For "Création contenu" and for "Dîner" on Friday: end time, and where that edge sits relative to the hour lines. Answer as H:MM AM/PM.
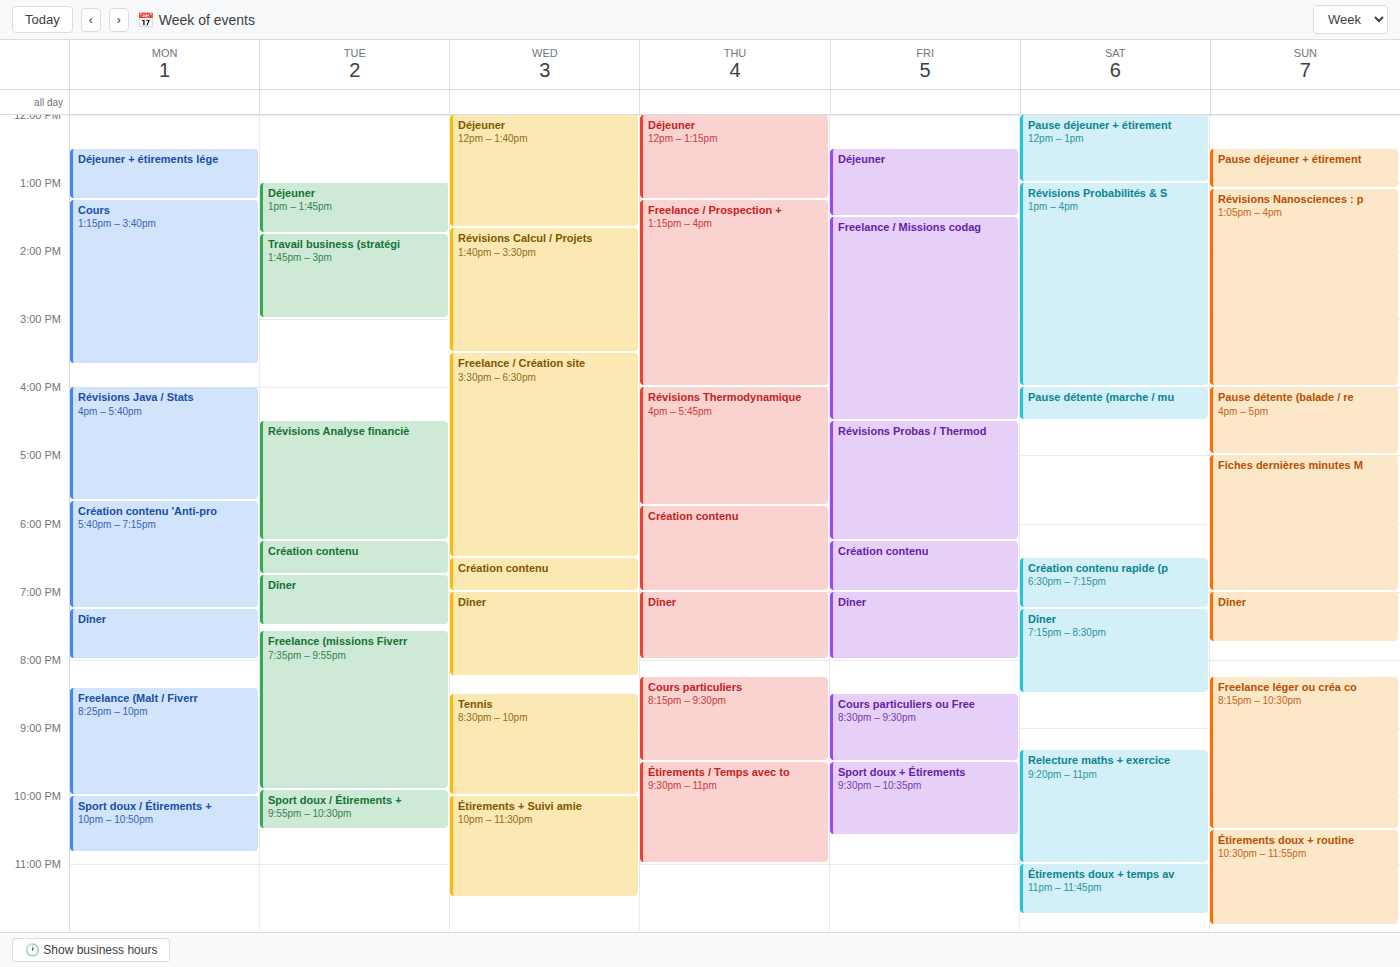
"Création contenu": 7:00 PM, exactly on the 7 PM line. "Dîner": 8:00 PM, exactly on the 8 PM line.